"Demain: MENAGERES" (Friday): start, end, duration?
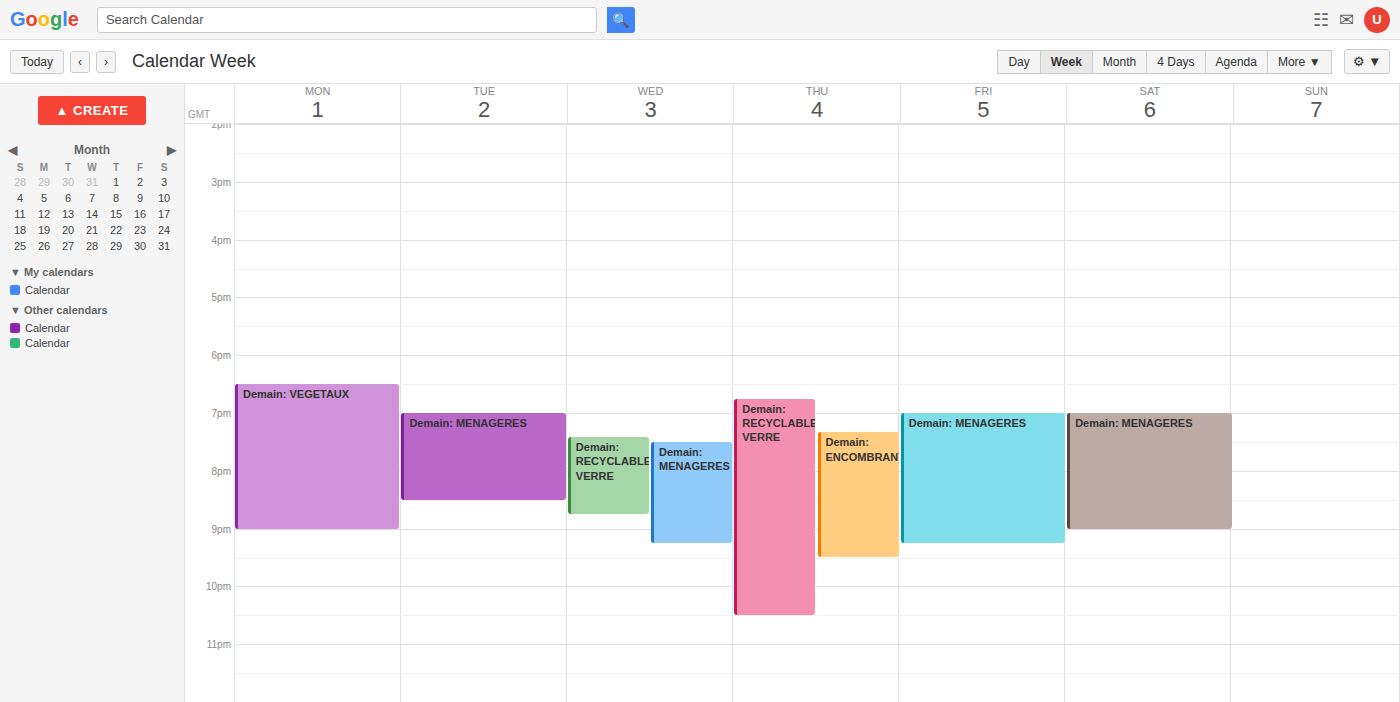
7:00 PM to 9:15 PM, 2 hours 15 minutes